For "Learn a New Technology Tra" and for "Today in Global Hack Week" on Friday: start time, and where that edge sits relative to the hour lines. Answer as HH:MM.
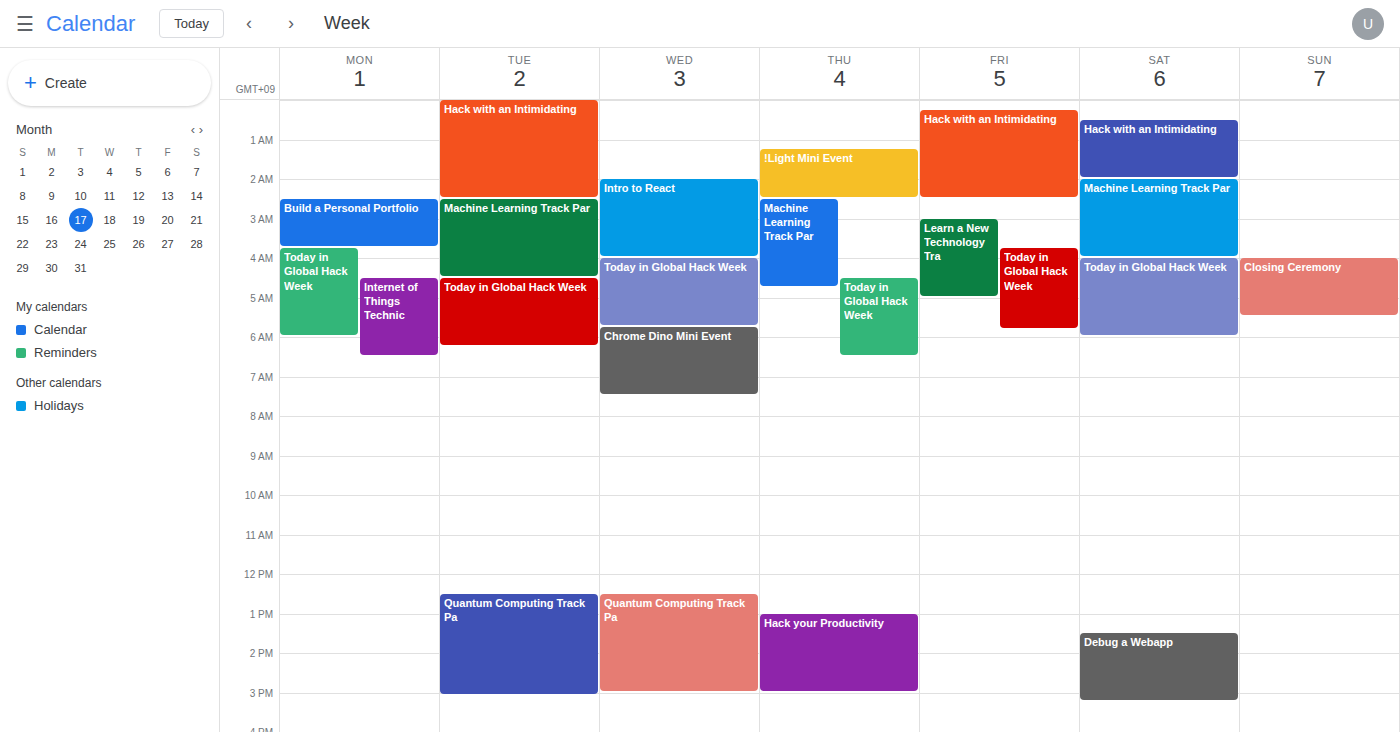
"Learn a New Technology Tra": 03:00, exactly on the 03:00 line. "Today in Global Hack Week": 03:45, neither: three quarters of the way from the 03:00 line to the 04:00 line.